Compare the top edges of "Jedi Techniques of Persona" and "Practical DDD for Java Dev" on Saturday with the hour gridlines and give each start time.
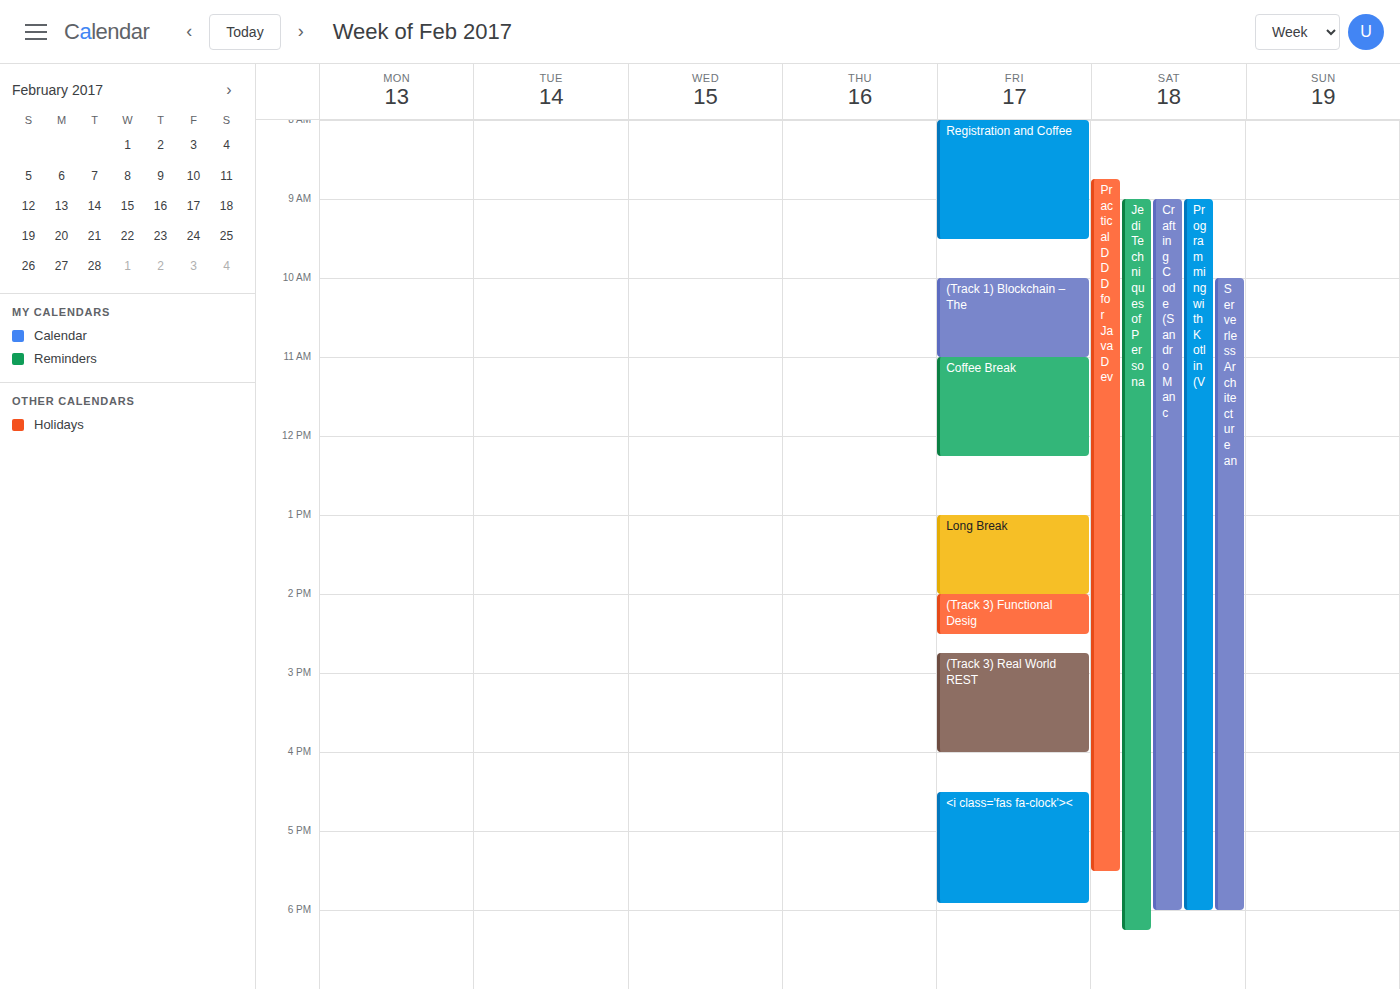
"Jedi Techniques of Persona": 9:00 AM, exactly on the 9 AM line. "Practical DDD for Java Dev": 8:45 AM, neither: three quarters of the way from the 8 AM line to the 9 AM line.